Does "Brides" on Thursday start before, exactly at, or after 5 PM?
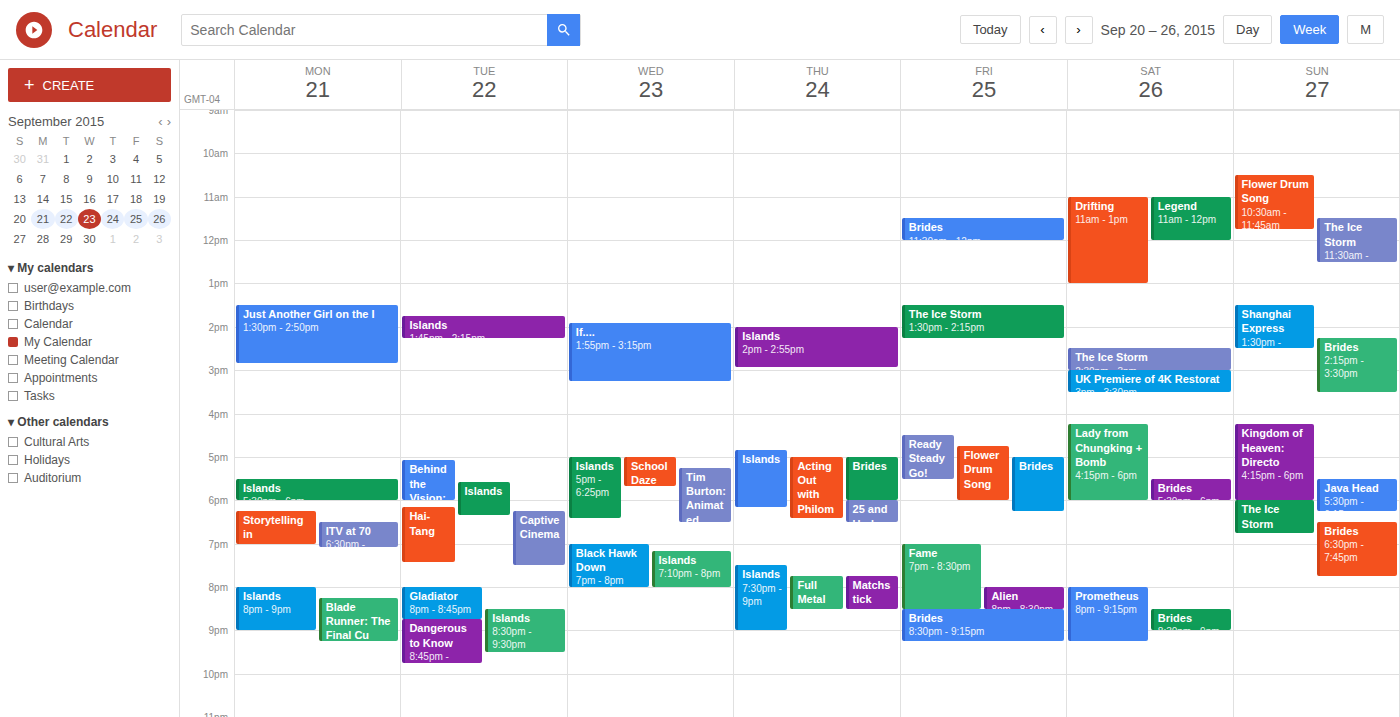
5:00 PM -- exactly at 5 PM, on the 5 PM line.